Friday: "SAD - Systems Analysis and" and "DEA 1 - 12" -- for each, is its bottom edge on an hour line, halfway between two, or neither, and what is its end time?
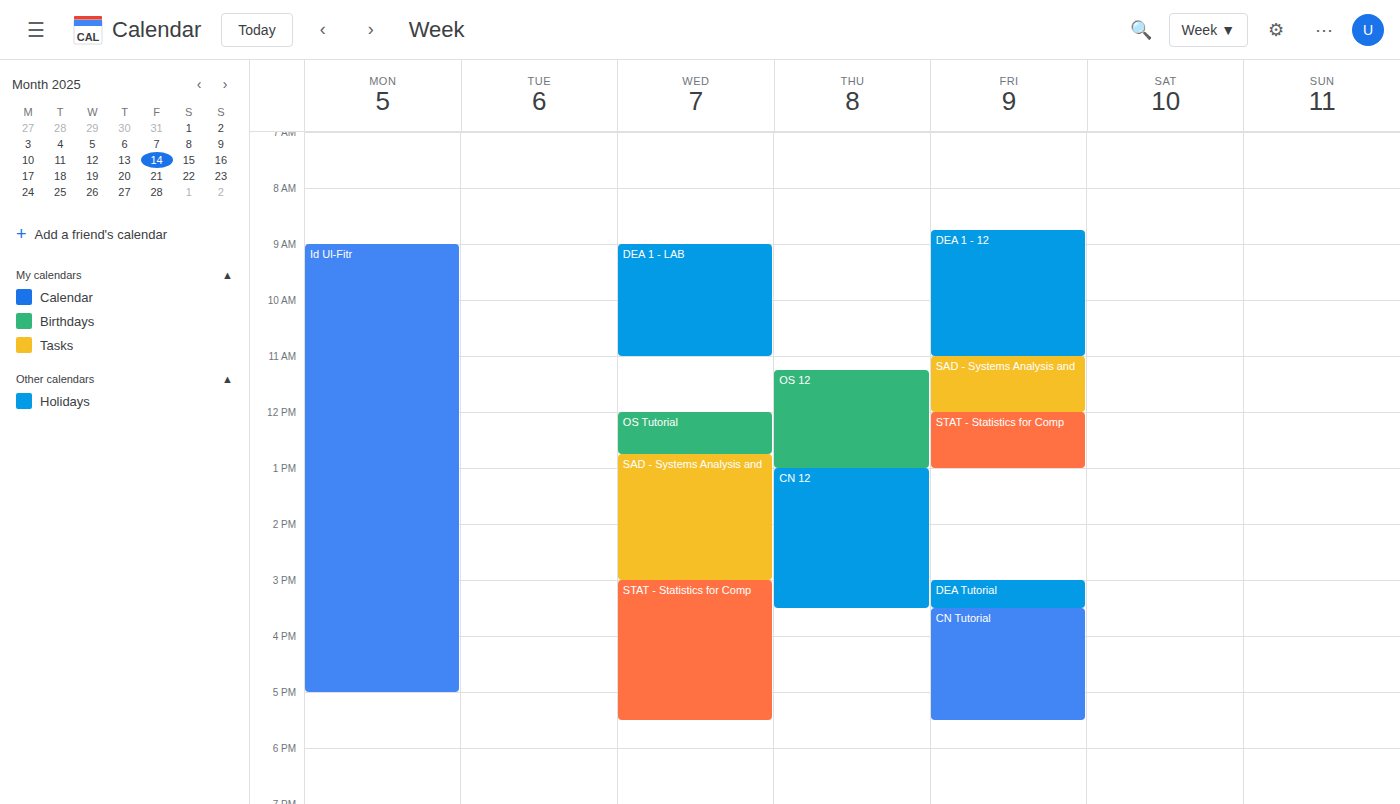
"SAD - Systems Analysis and": 12:00 PM, exactly on the 12 PM line. "DEA 1 - 12": 11:00 AM, exactly on the 11 AM line.